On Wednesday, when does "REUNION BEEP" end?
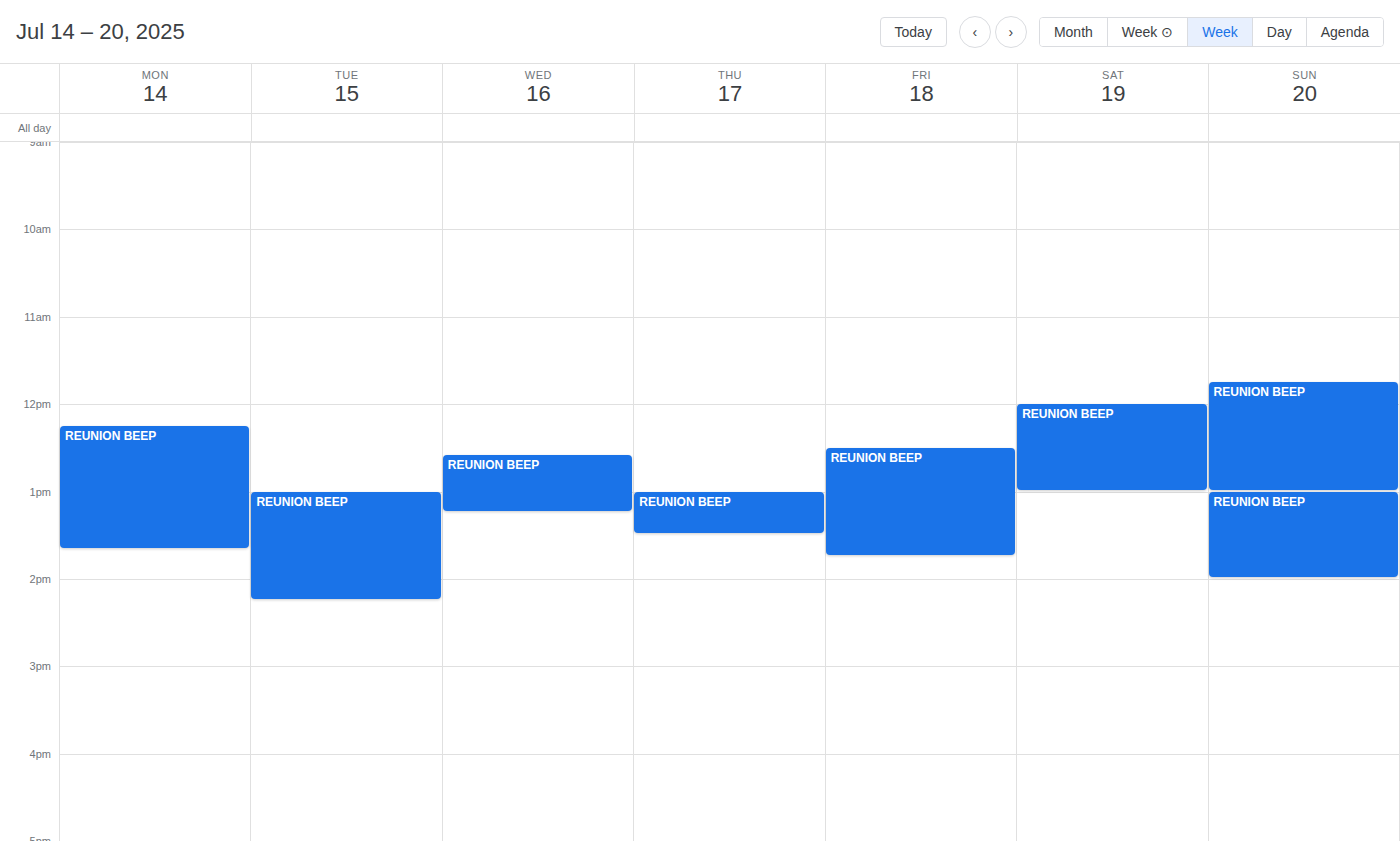
1:15 PM